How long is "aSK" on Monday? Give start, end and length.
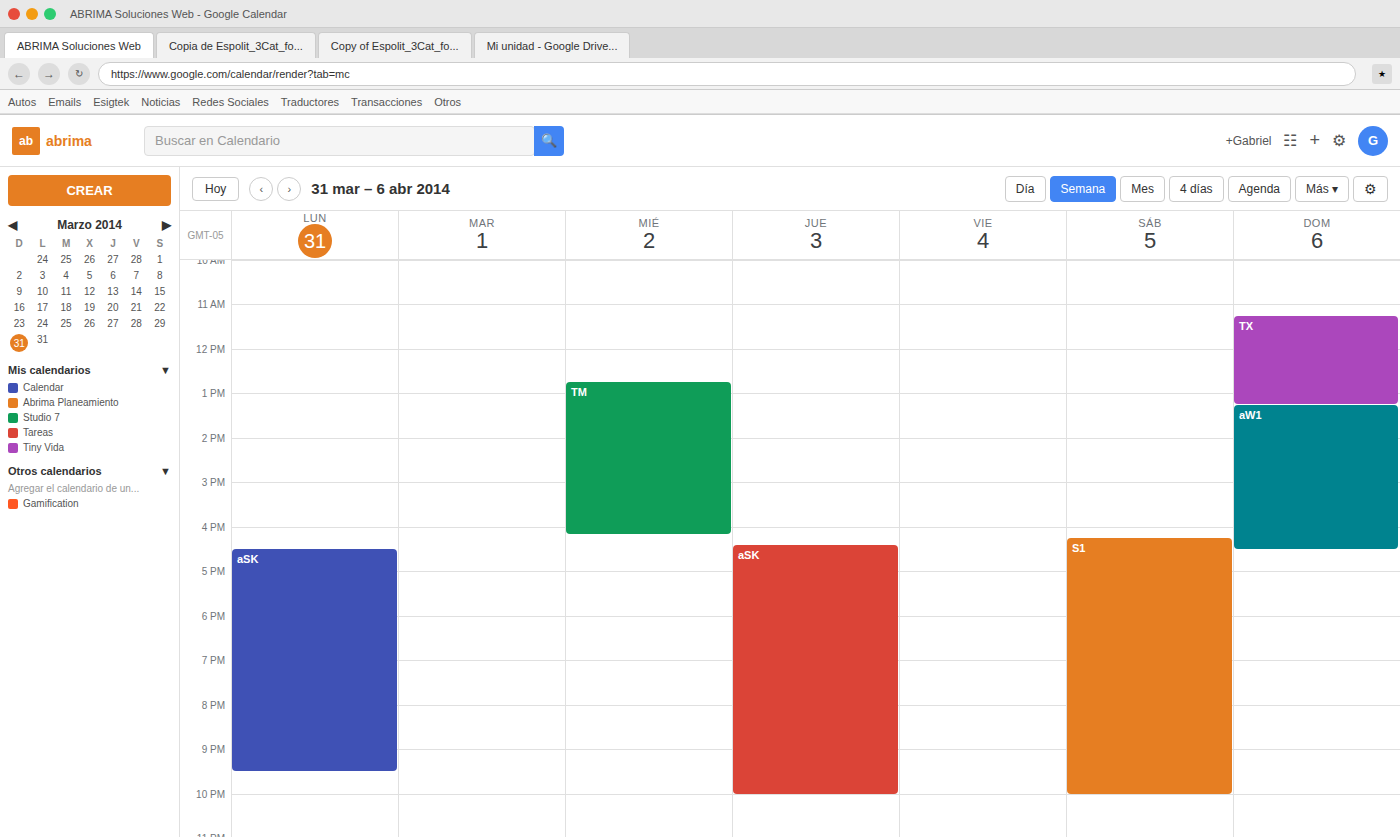
4:30 PM to 9:30 PM, 5 hours